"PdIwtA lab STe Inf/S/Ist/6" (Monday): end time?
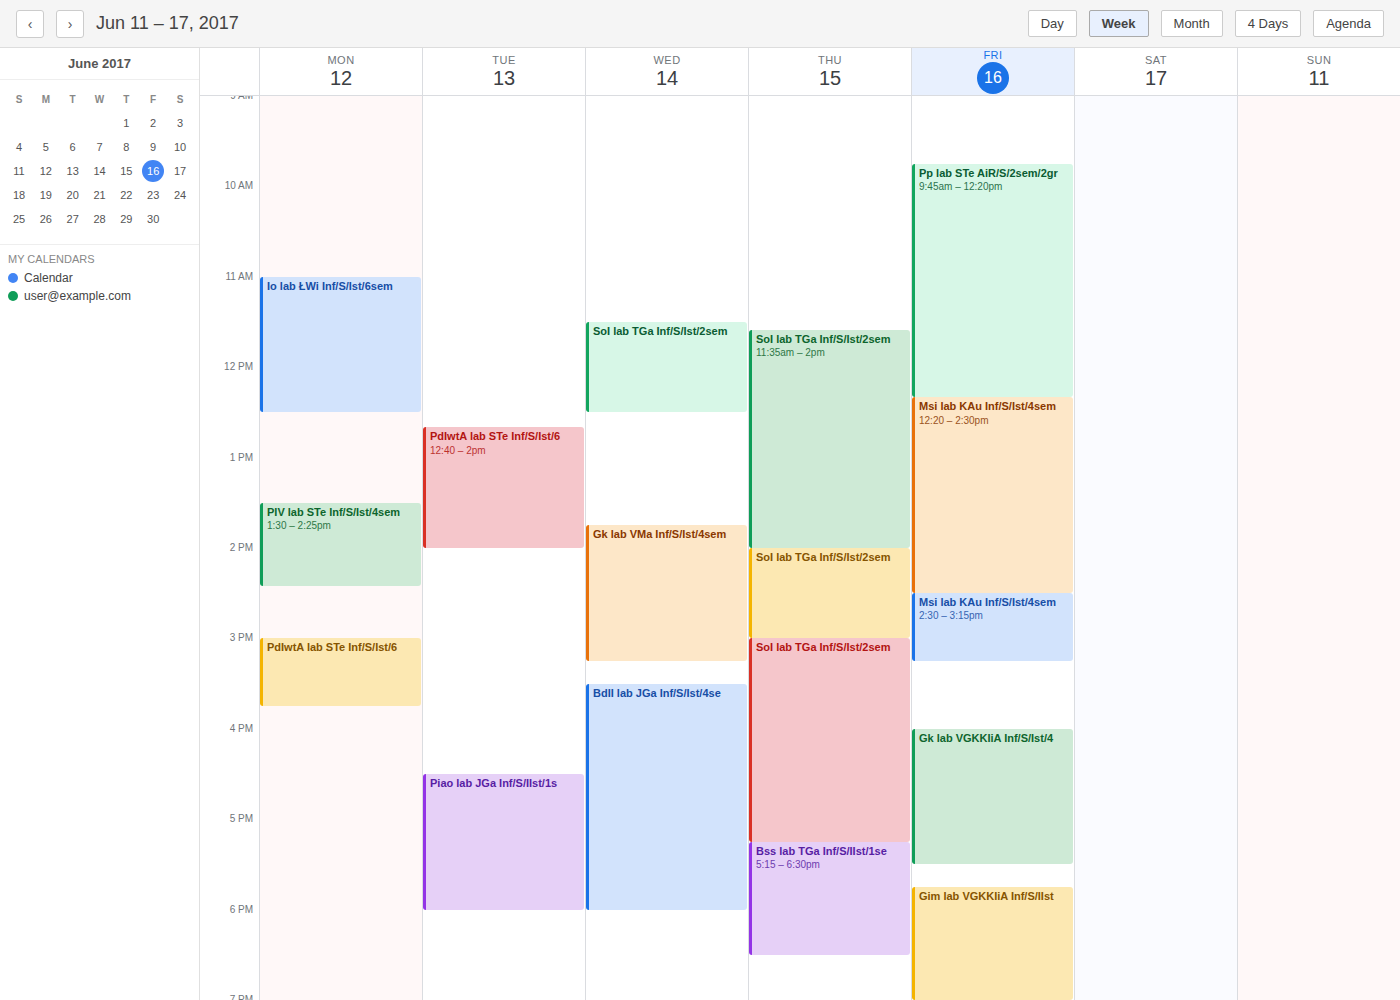
3:45 PM